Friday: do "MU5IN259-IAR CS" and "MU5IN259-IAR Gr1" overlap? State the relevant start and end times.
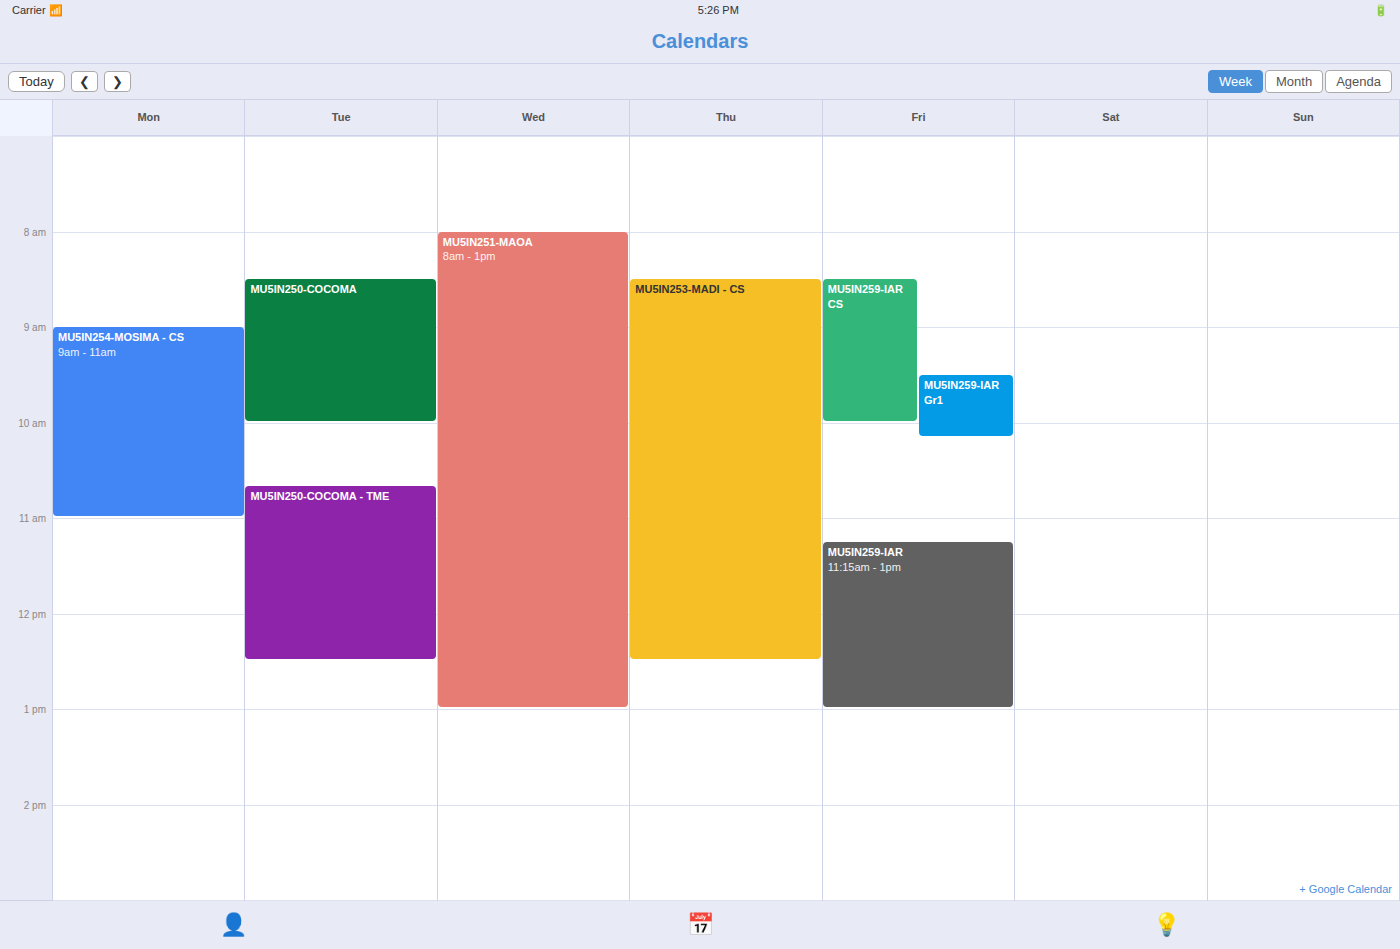
"MU5IN259-IAR Gr1" starts at 09:30, before "MU5IN259-IAR CS" ends at 10:00 -- they overlap.